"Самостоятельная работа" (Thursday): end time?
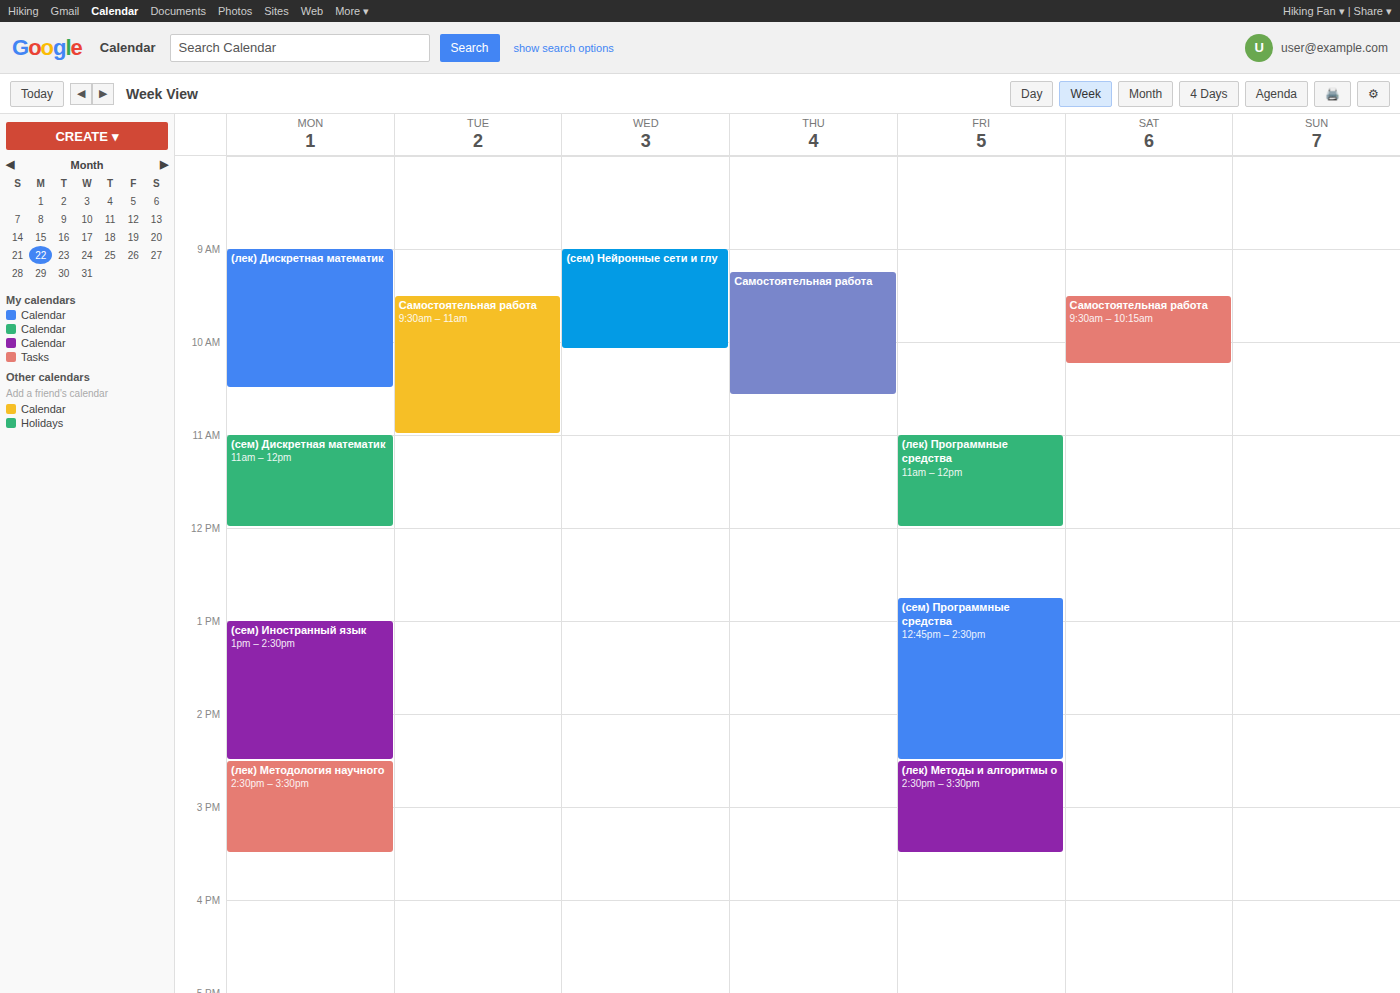
10:35 AM